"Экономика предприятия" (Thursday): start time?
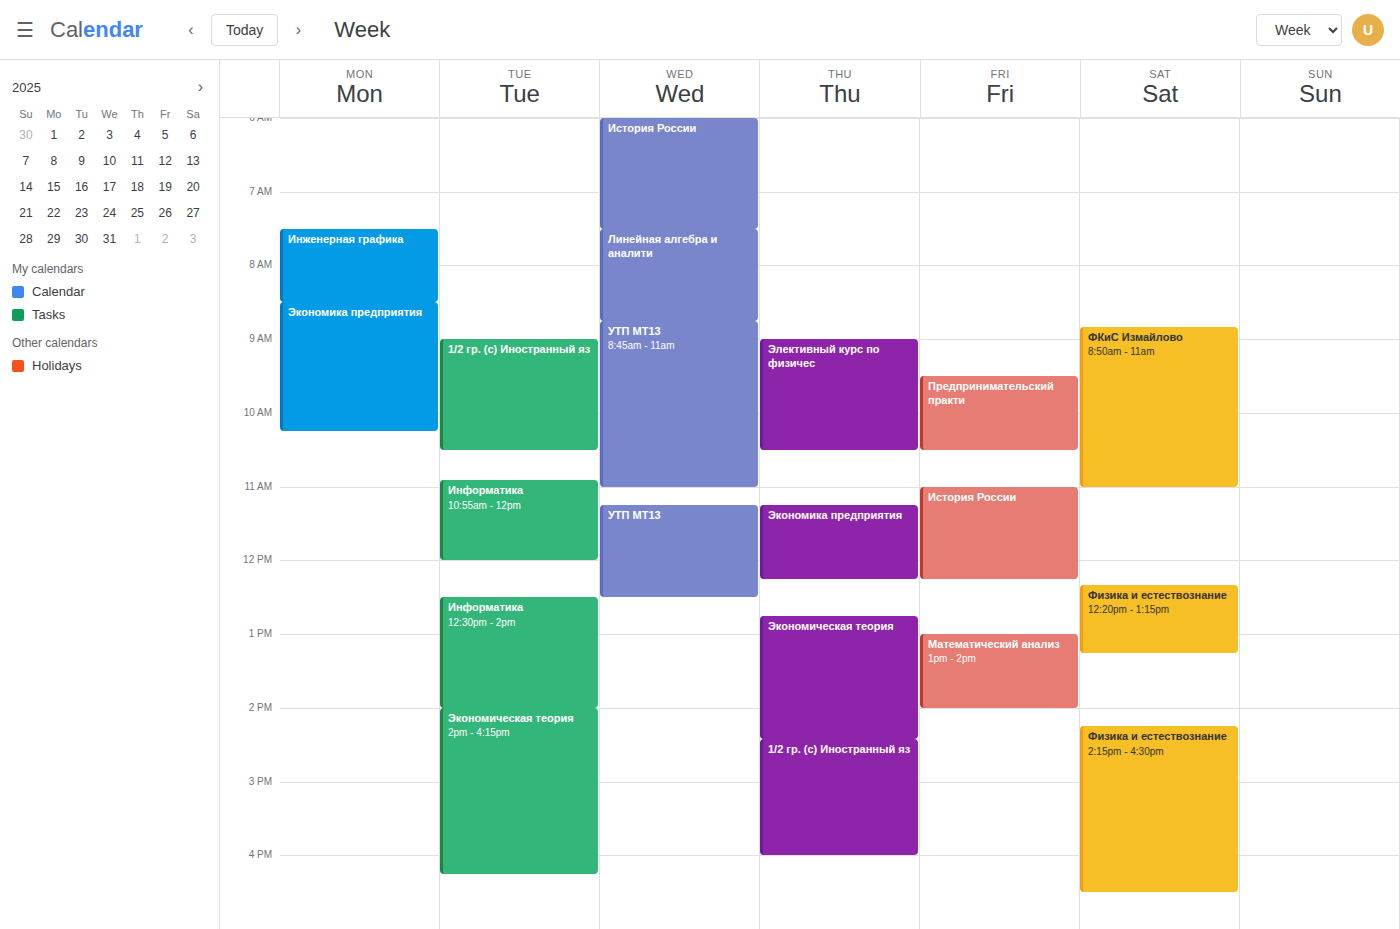
11:15 AM